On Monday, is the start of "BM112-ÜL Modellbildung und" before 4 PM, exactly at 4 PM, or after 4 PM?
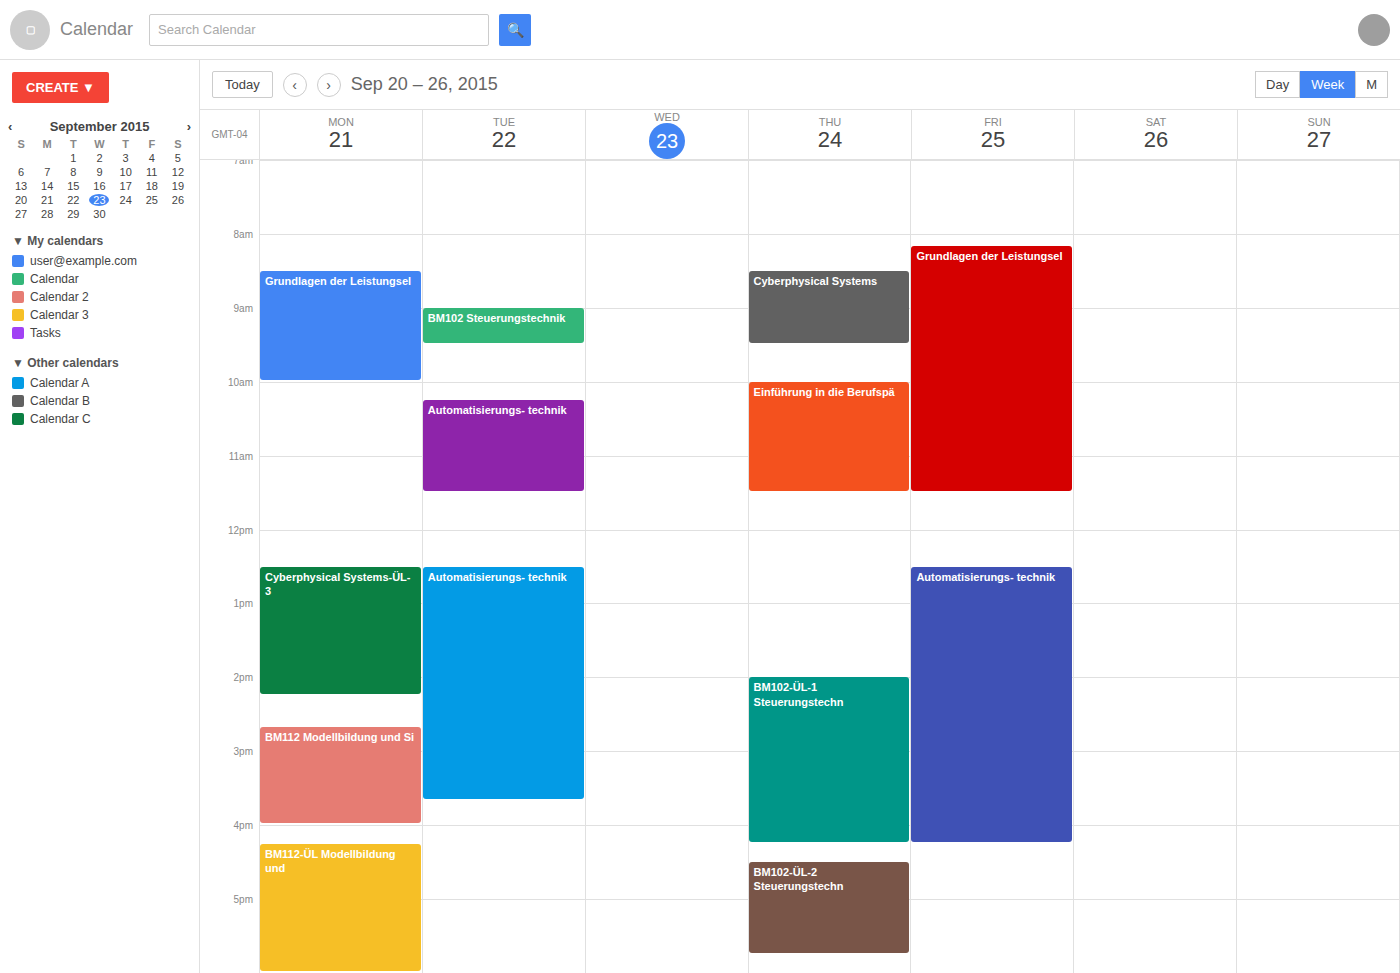
4:15 PM -- after 4 PM, 15 minutes below the 4 PM line.